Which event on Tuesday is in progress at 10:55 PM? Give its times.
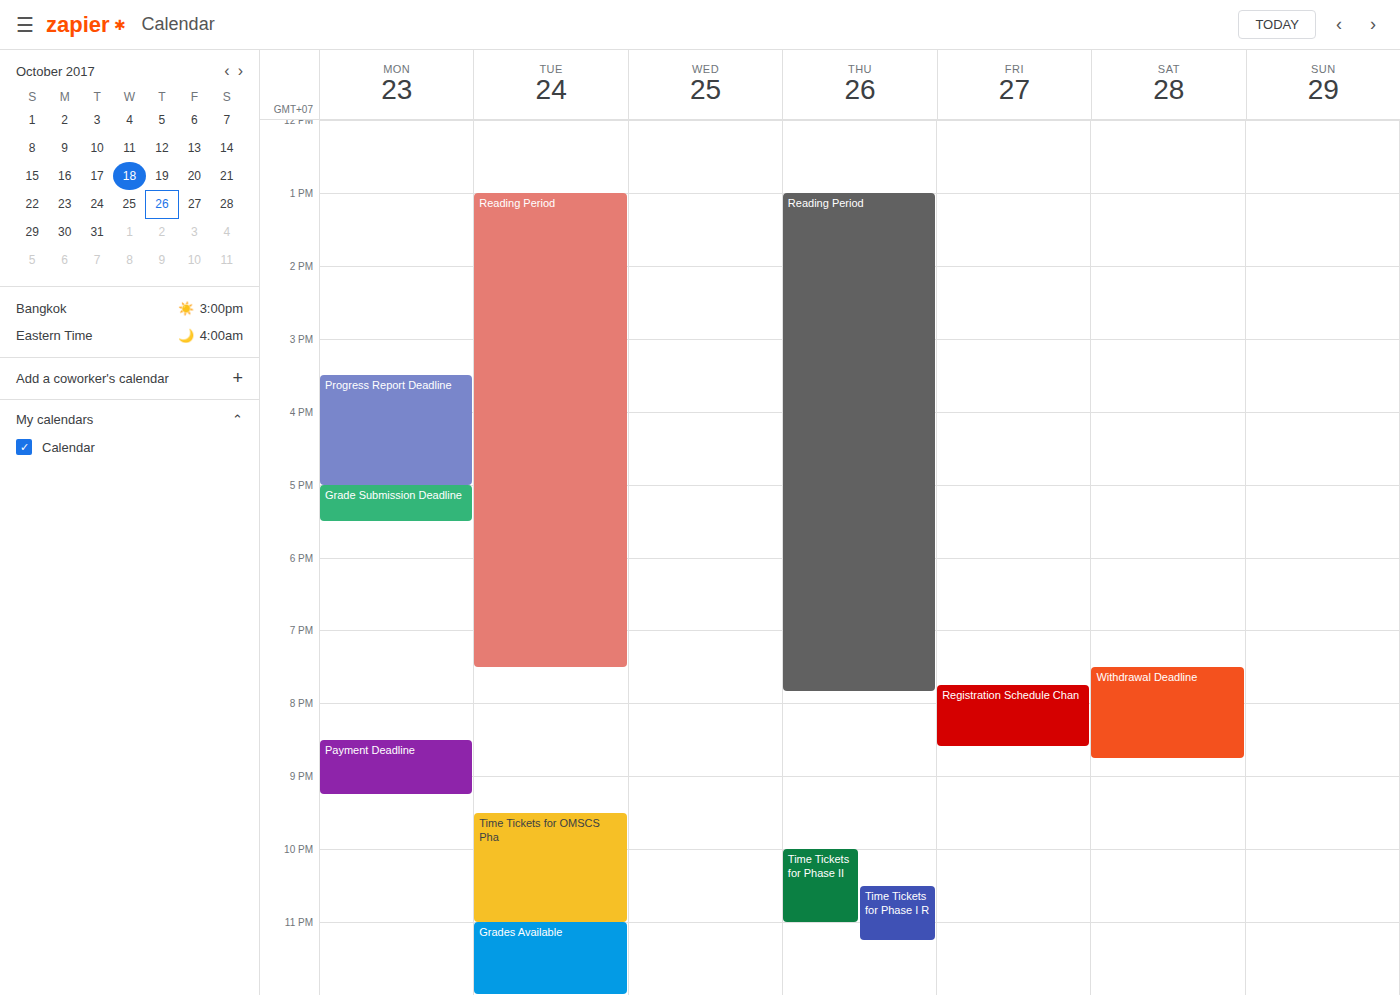
"Time Tickets for OMSCS Pha", 9:30 PM to 11:00 PM